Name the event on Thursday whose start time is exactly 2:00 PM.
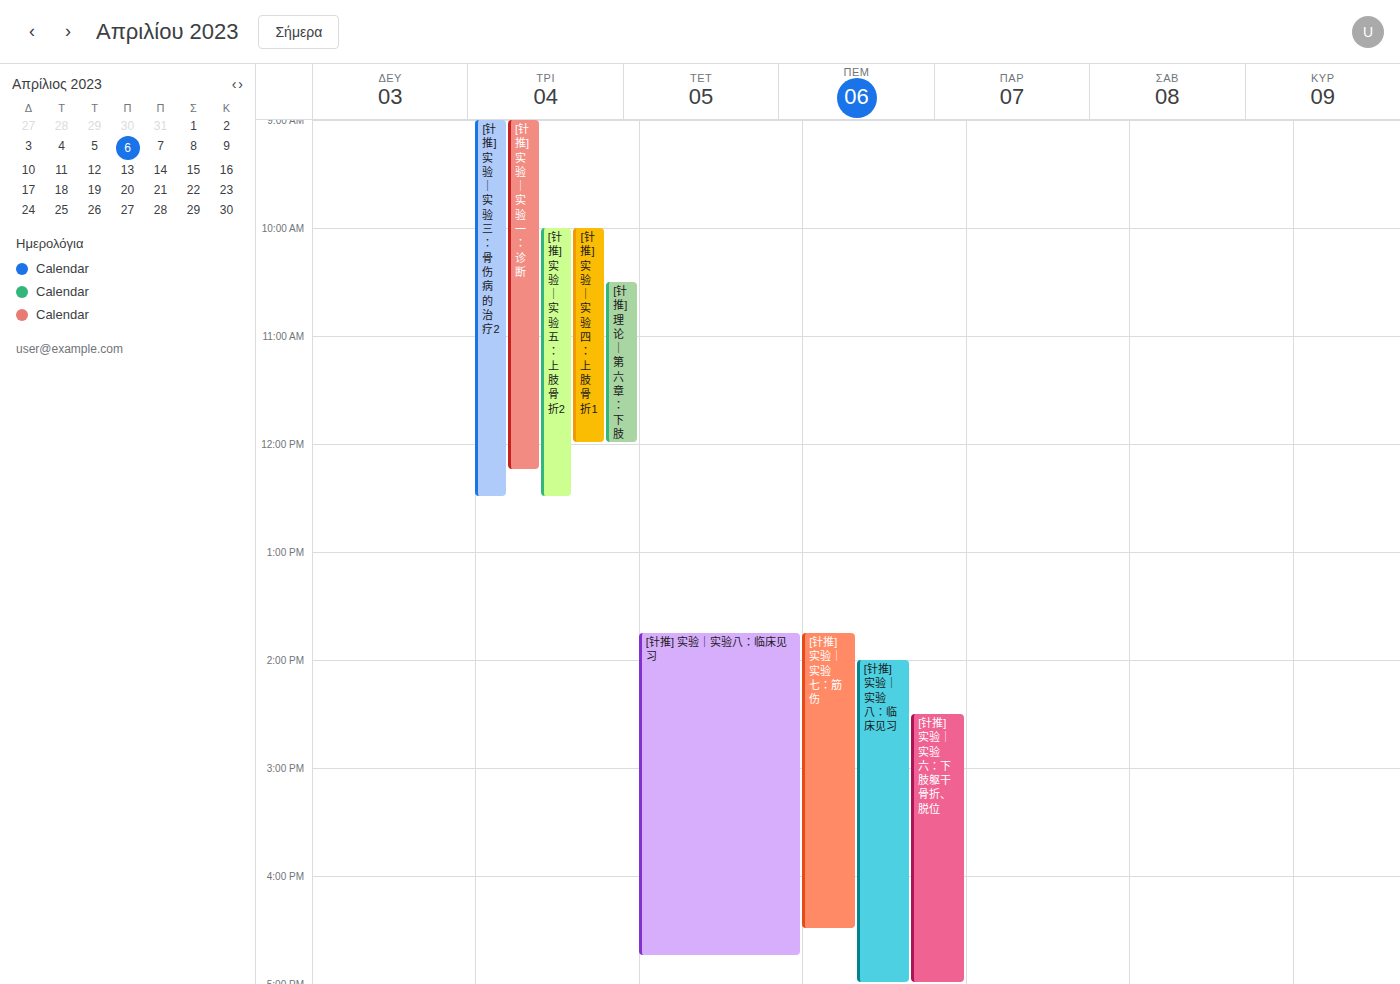
"[针推] 实验｜实验八：临床见习"